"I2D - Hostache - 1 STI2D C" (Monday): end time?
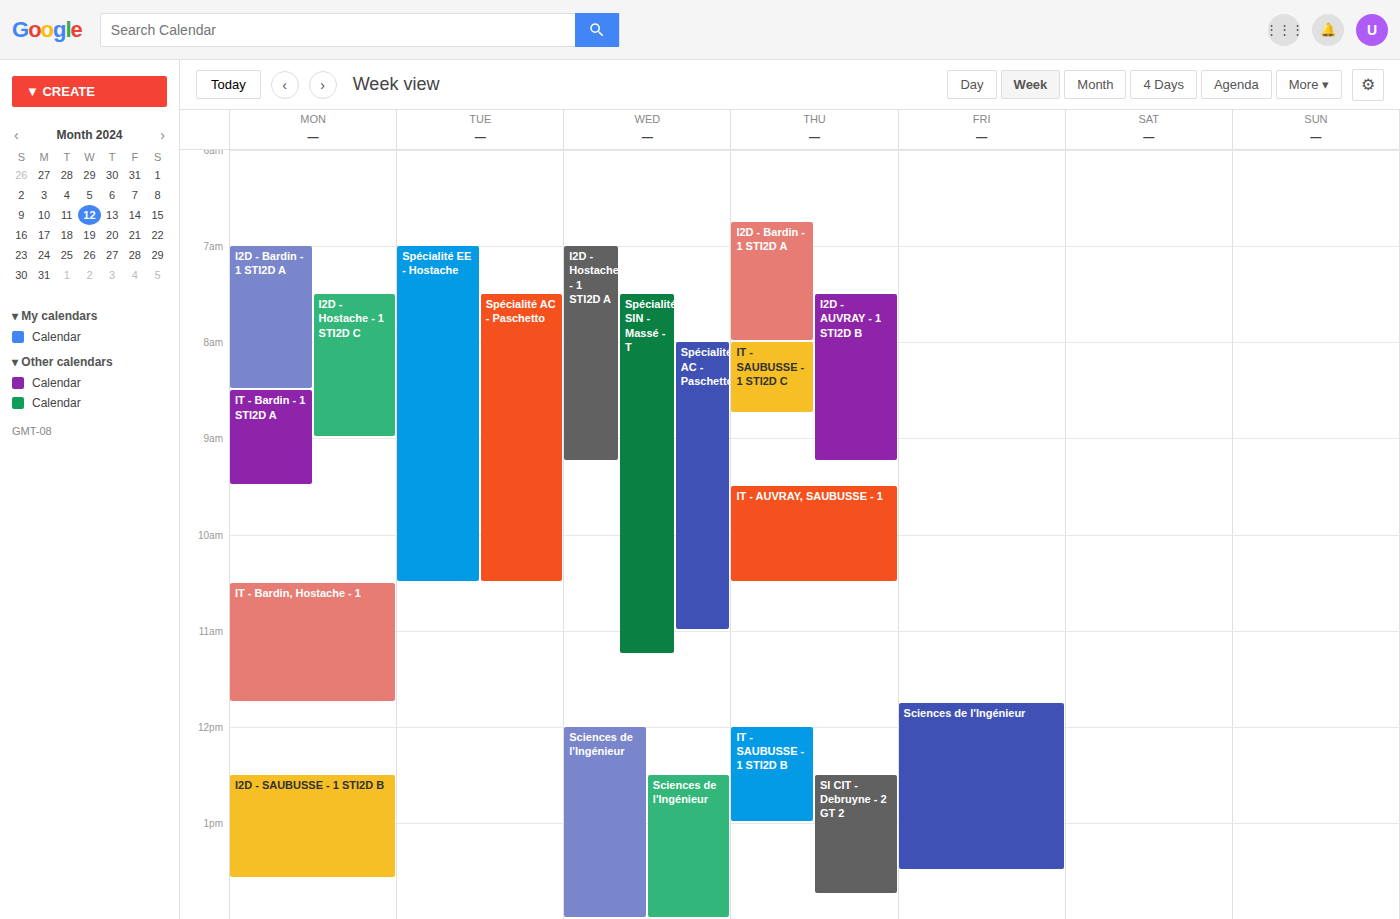
9:00 AM